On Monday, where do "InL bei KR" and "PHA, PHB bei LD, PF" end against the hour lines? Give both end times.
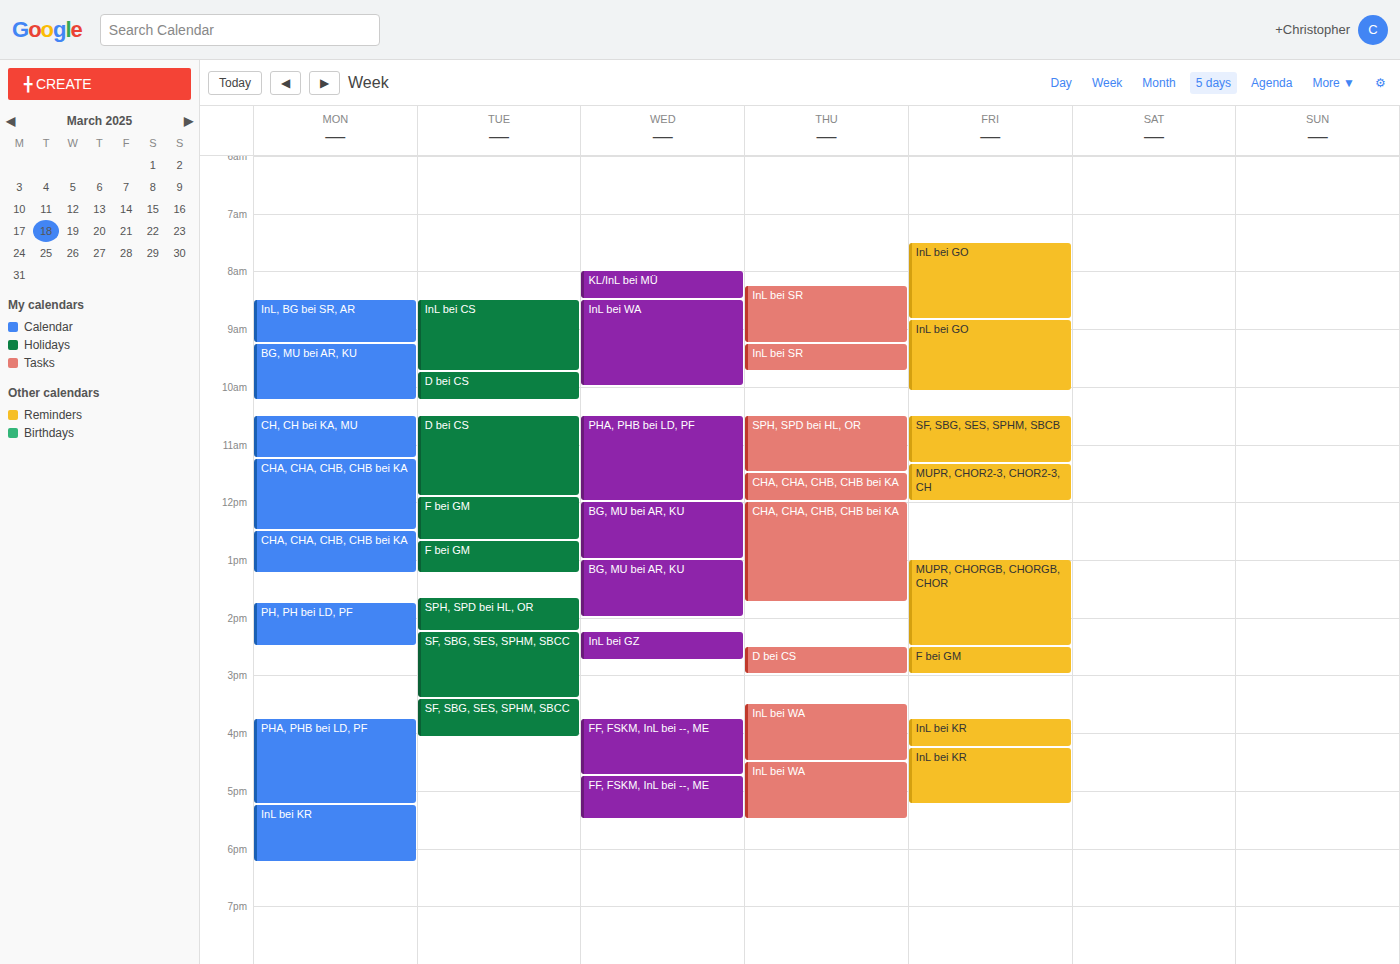
"InL bei KR": 6:15 PM, neither: a quarter of the way from the 6 PM line to the 7 PM line. "PHA, PHB bei LD, PF": 5:15 PM, neither: a quarter of the way from the 5 PM line to the 6 PM line.